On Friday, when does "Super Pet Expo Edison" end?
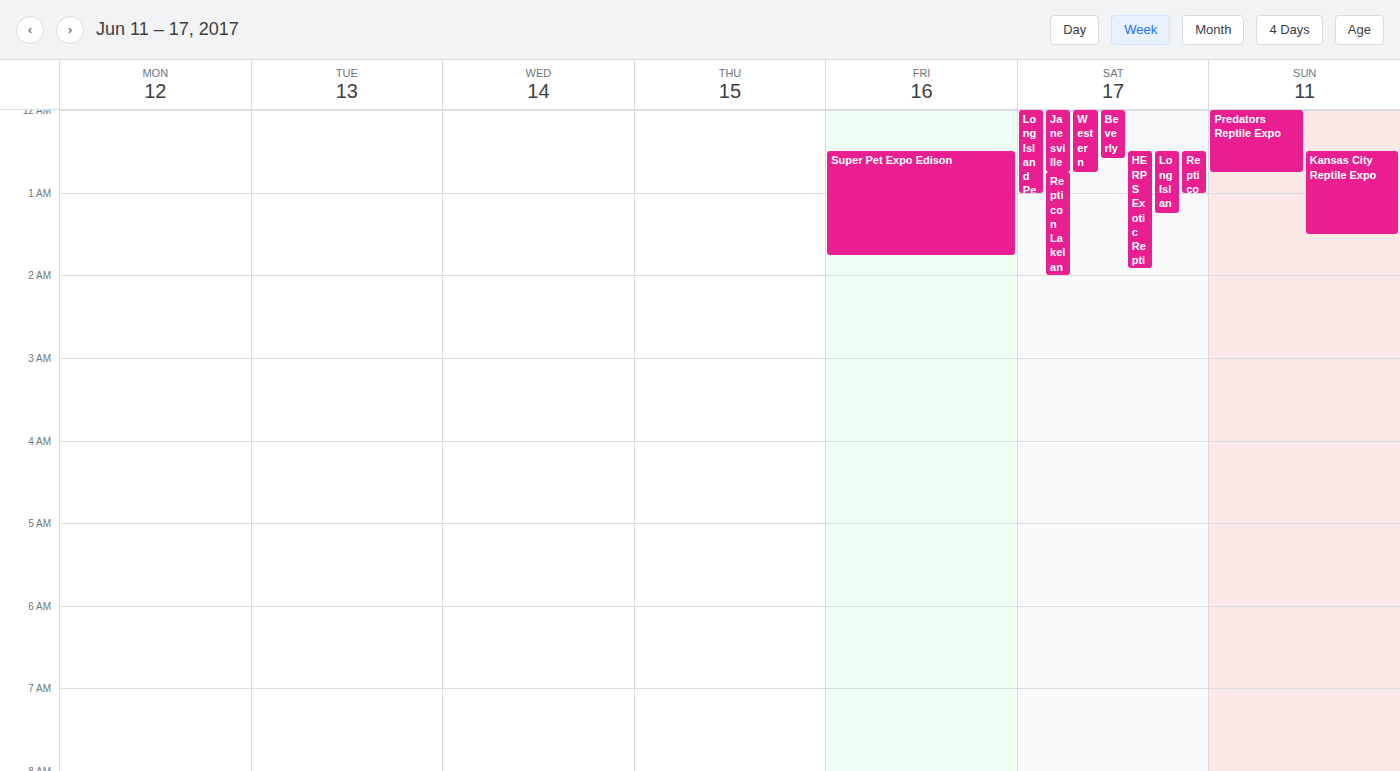
1:45 AM